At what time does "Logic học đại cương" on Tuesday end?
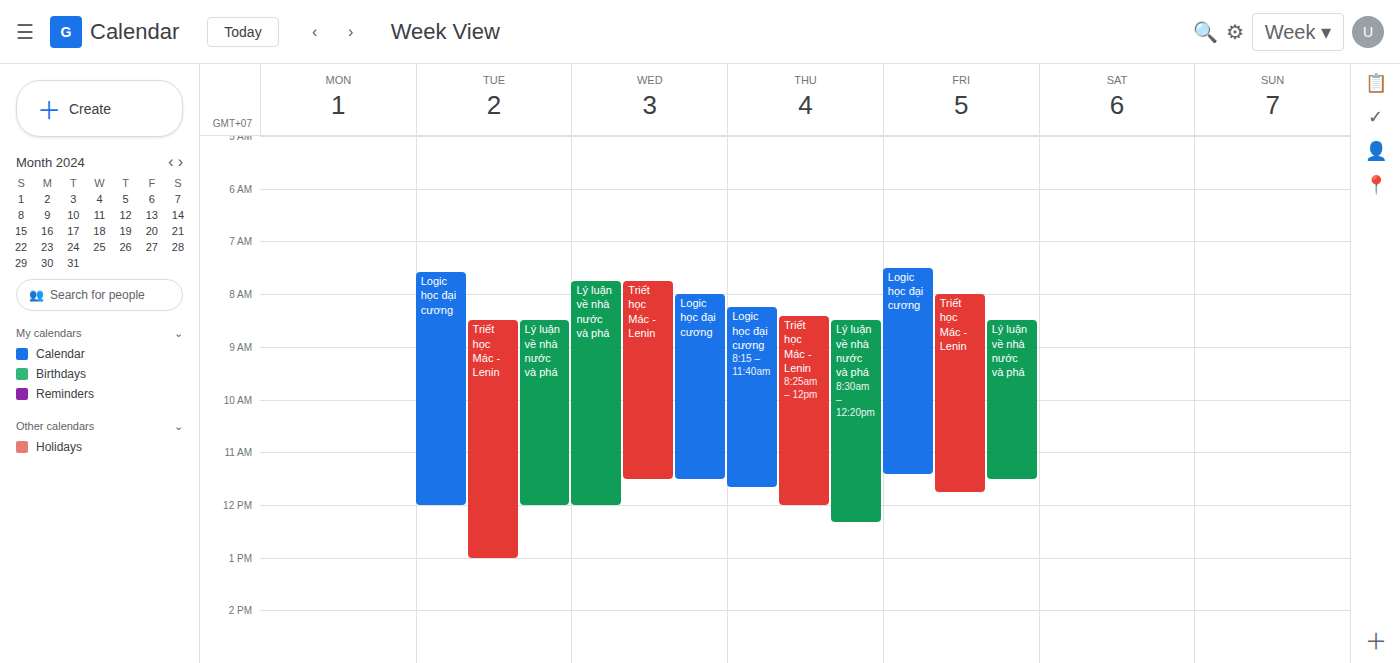
12:00 PM